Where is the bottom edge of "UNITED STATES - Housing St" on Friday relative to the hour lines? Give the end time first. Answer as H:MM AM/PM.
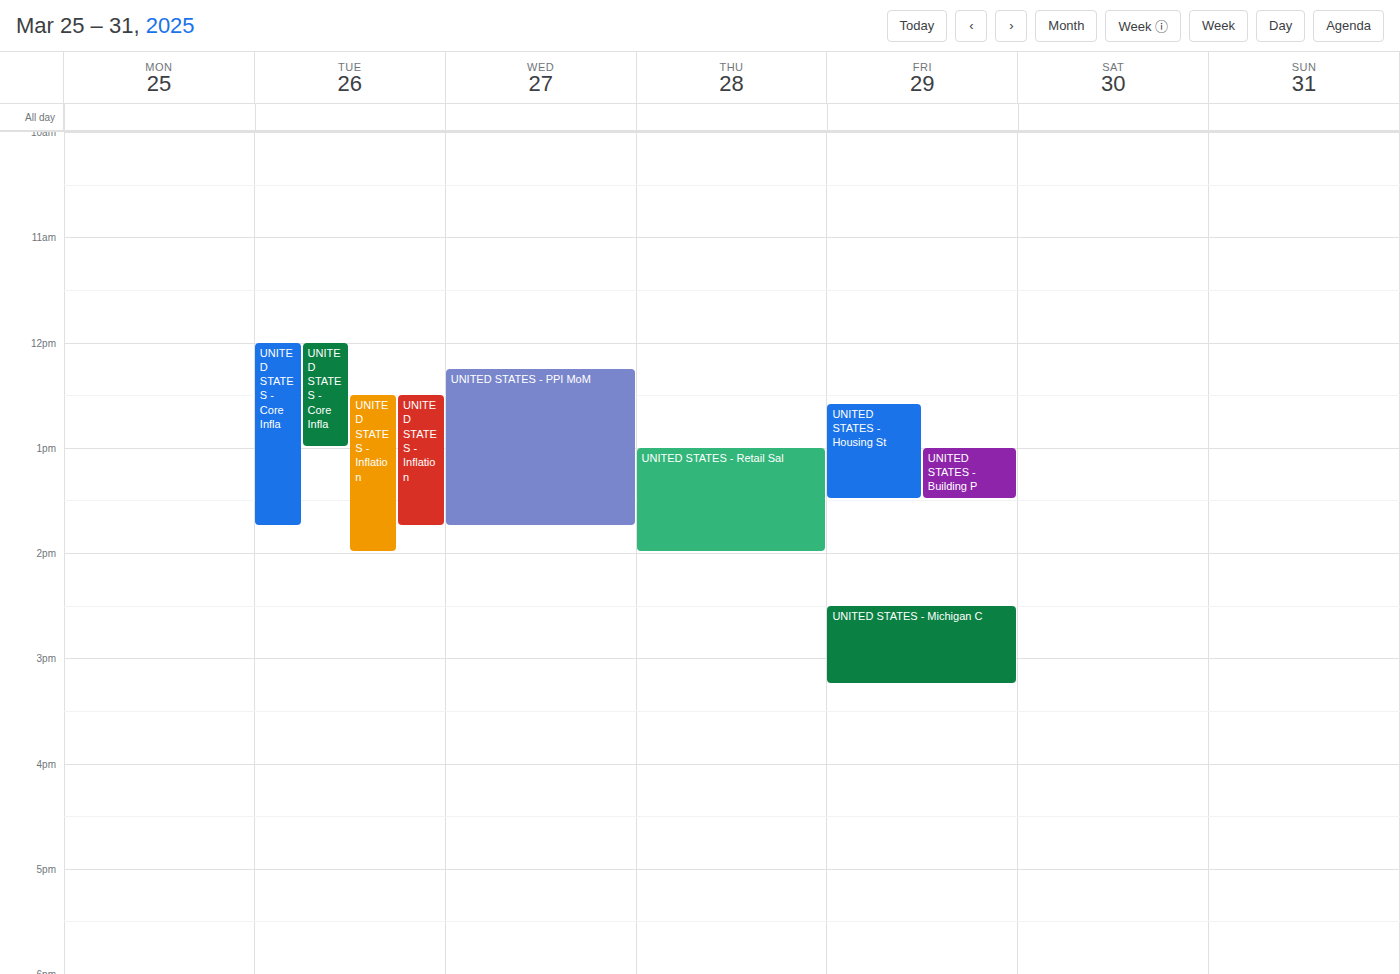
1:30 PM -- halfway between the 1 PM and 2 PM lines.